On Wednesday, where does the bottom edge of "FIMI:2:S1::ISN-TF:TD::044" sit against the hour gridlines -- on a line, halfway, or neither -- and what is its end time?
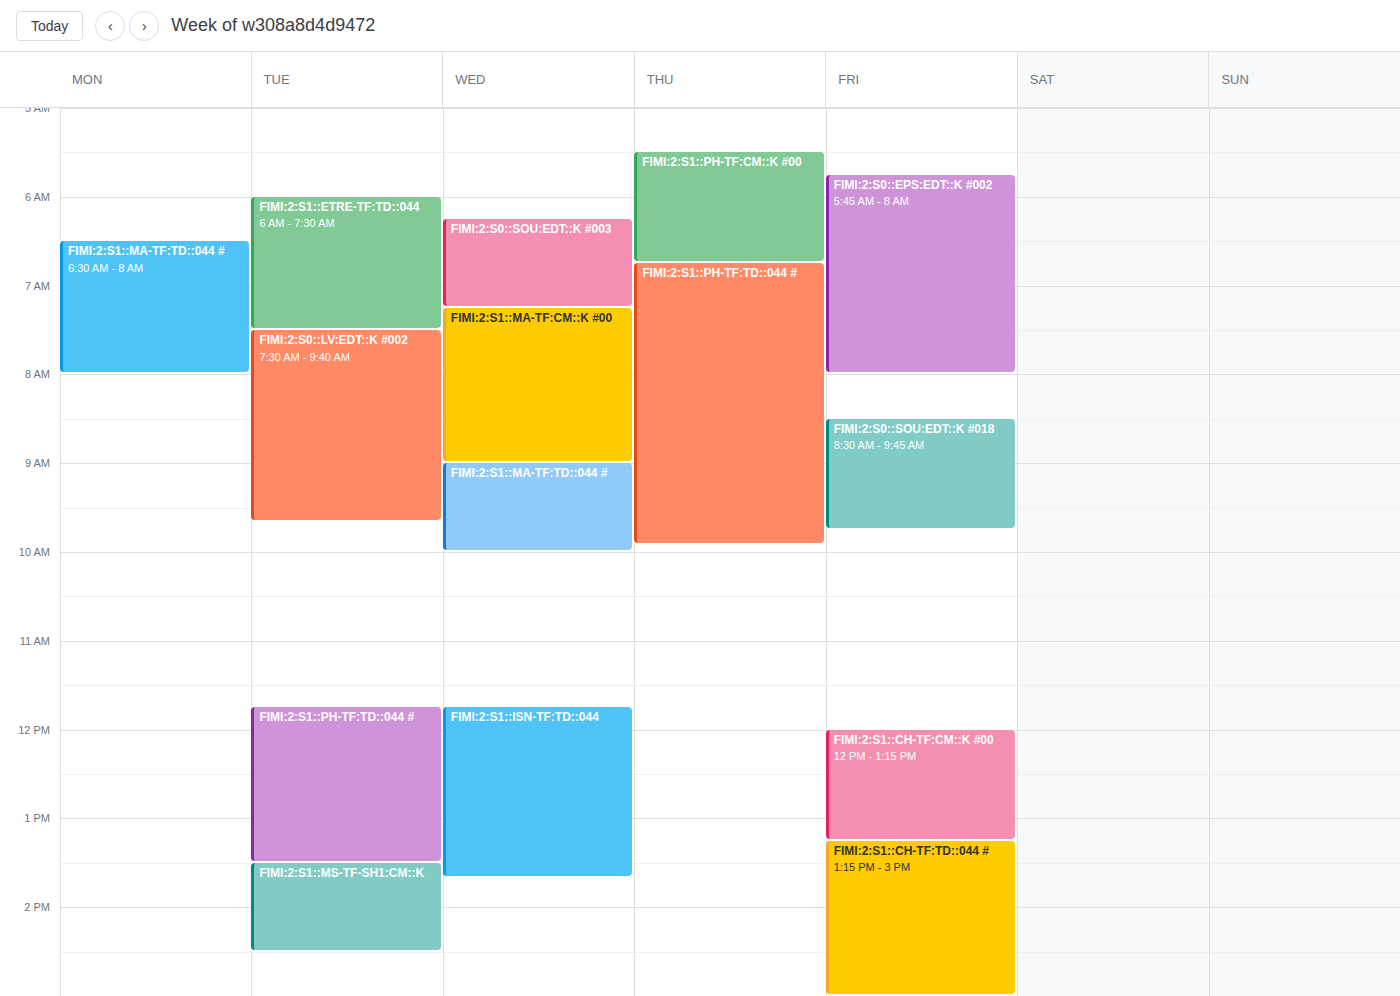
1:40 PM -- neither: 40 minutes below the 1 PM line and 20 minutes above the 2 PM line.